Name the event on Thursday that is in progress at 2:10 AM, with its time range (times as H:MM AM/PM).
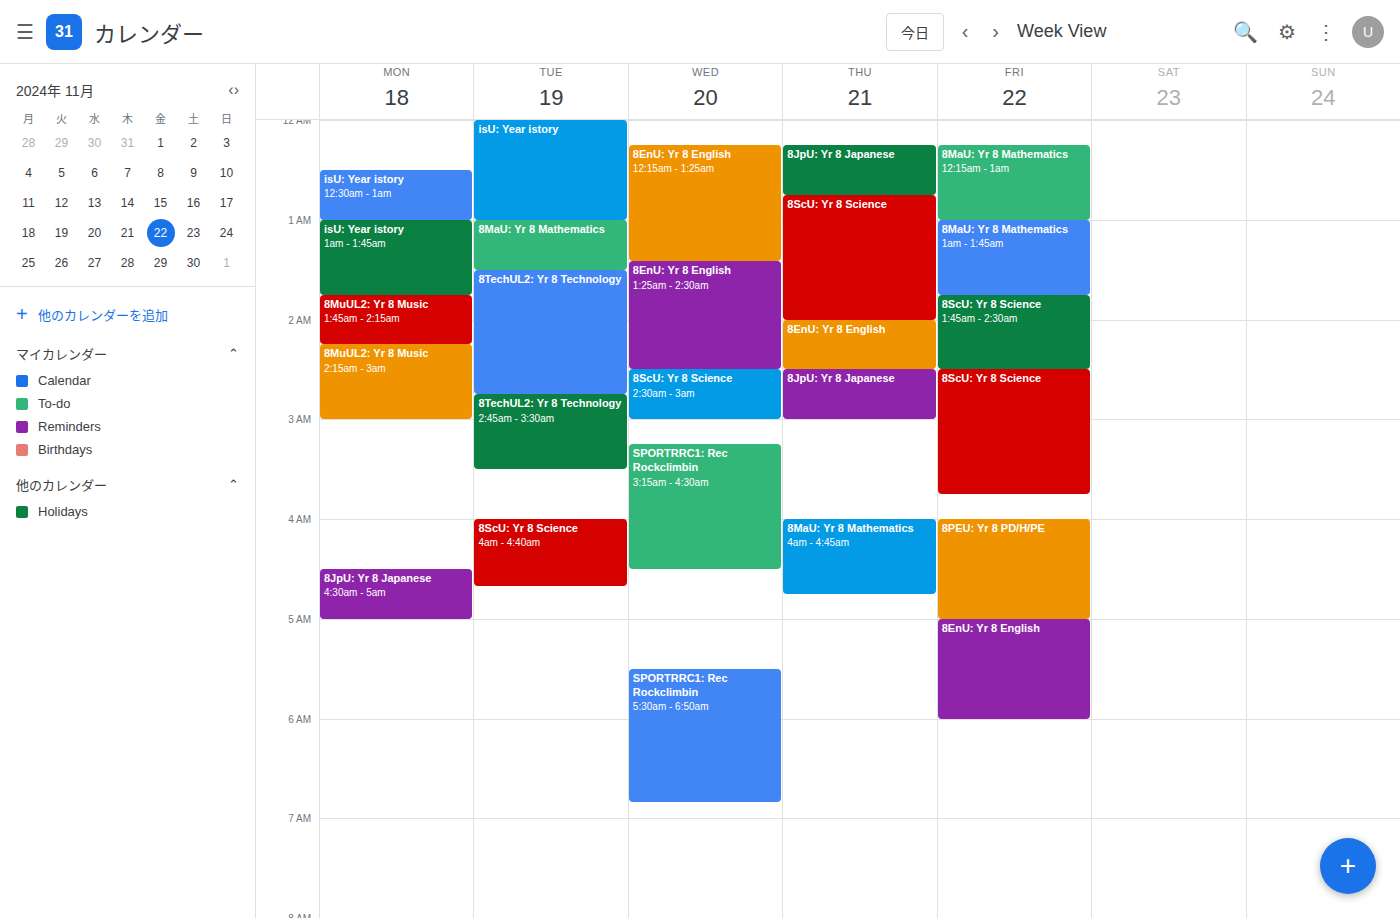
"8EnU: Yr 8 English", 2:00 AM to 2:30 AM